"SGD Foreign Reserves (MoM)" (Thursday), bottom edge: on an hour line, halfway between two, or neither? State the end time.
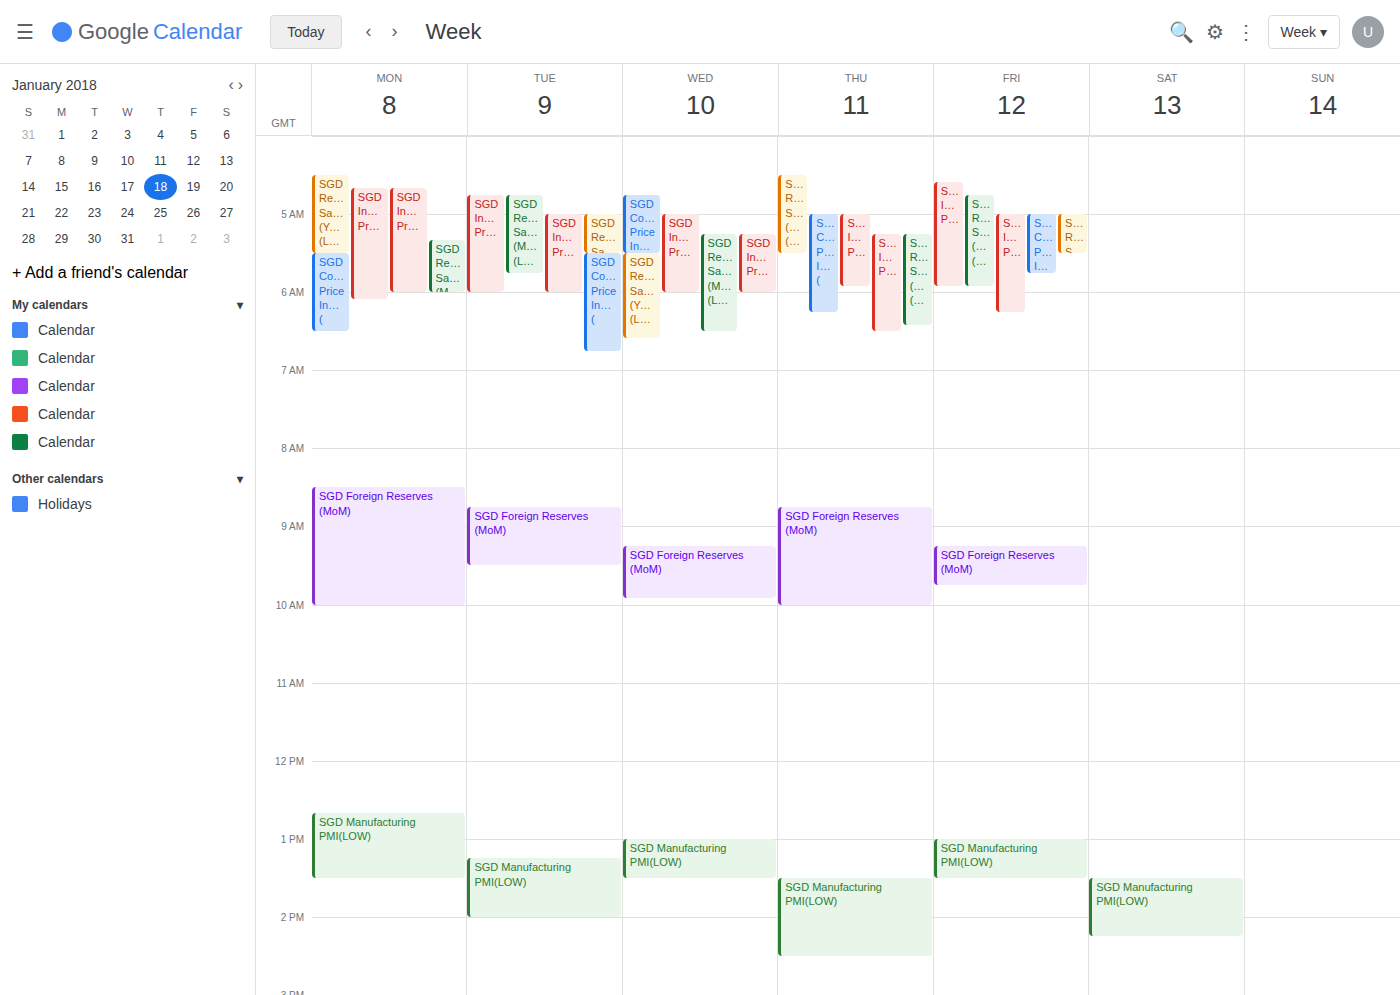
10:00 AM -- exactly on the 10 AM line.